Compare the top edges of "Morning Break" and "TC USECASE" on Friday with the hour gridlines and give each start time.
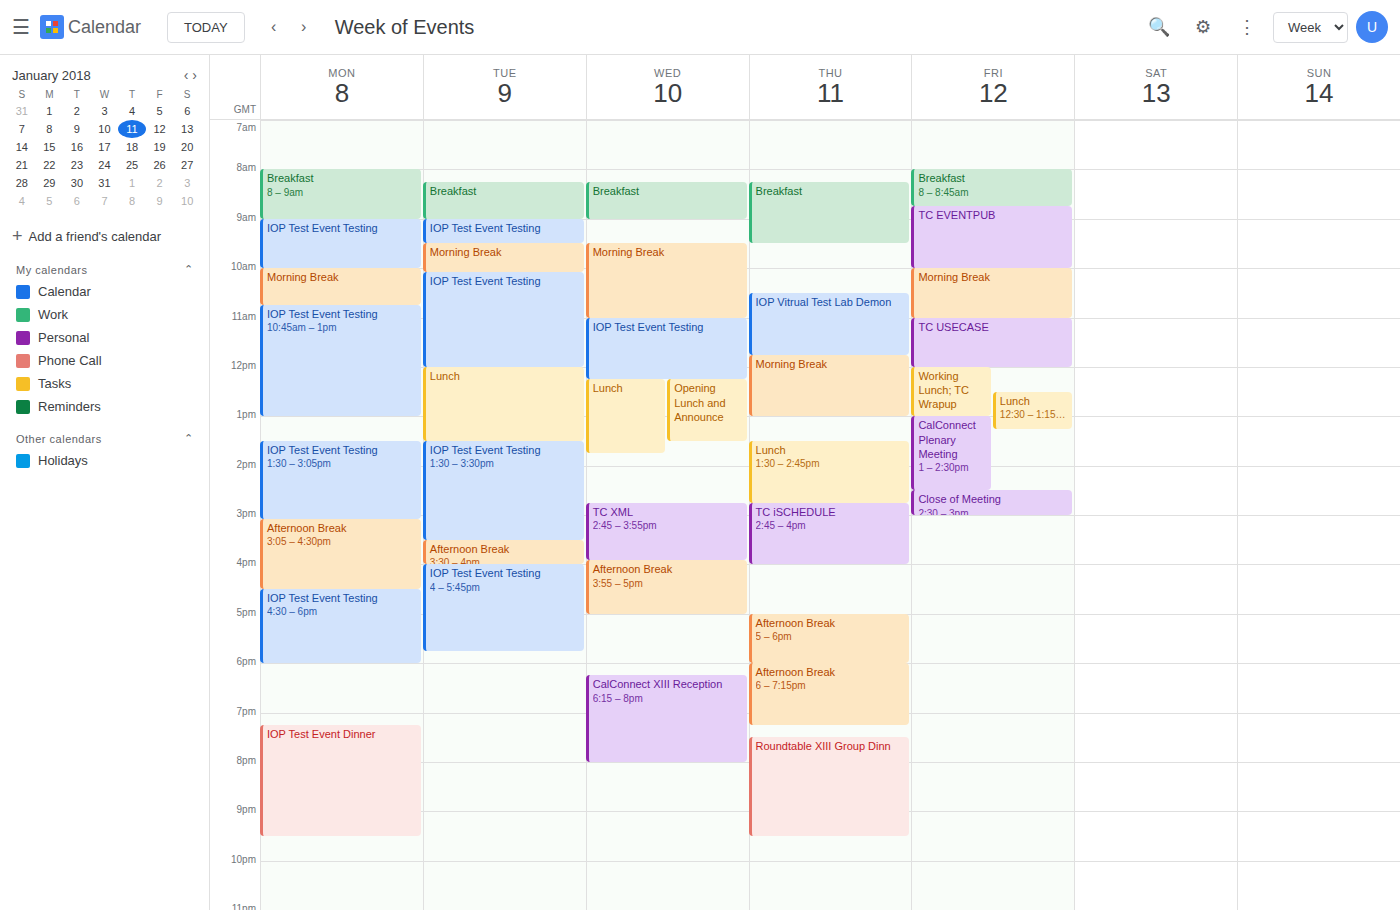
"Morning Break": 10:00 AM, exactly on the 10 AM line. "TC USECASE": 11:00 AM, exactly on the 11 AM line.